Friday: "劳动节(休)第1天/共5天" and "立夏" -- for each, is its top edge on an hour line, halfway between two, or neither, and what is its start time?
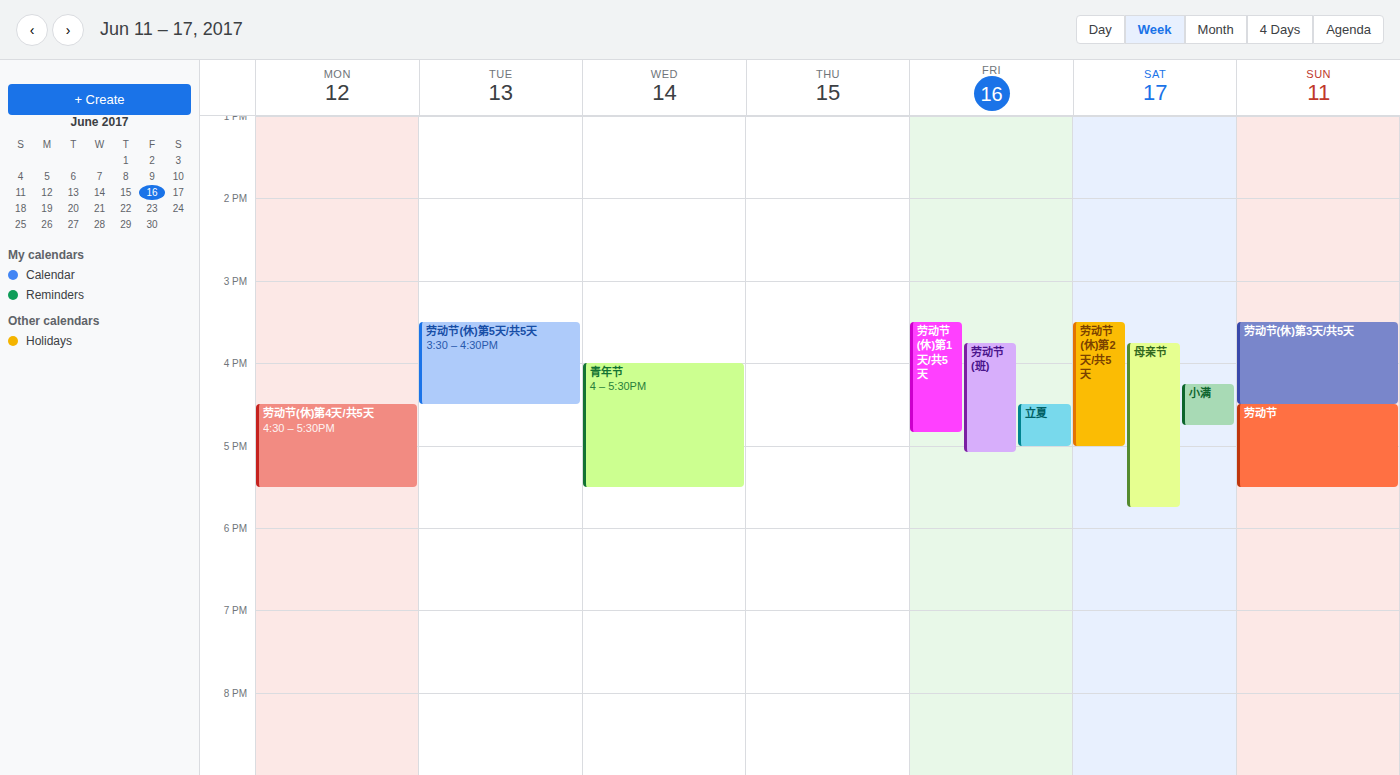
"劳动节(休)第1天/共5天": 3:30 PM, halfway between the 3 PM and 4 PM lines. "立夏": 4:30 PM, halfway between the 4 PM and 5 PM lines.